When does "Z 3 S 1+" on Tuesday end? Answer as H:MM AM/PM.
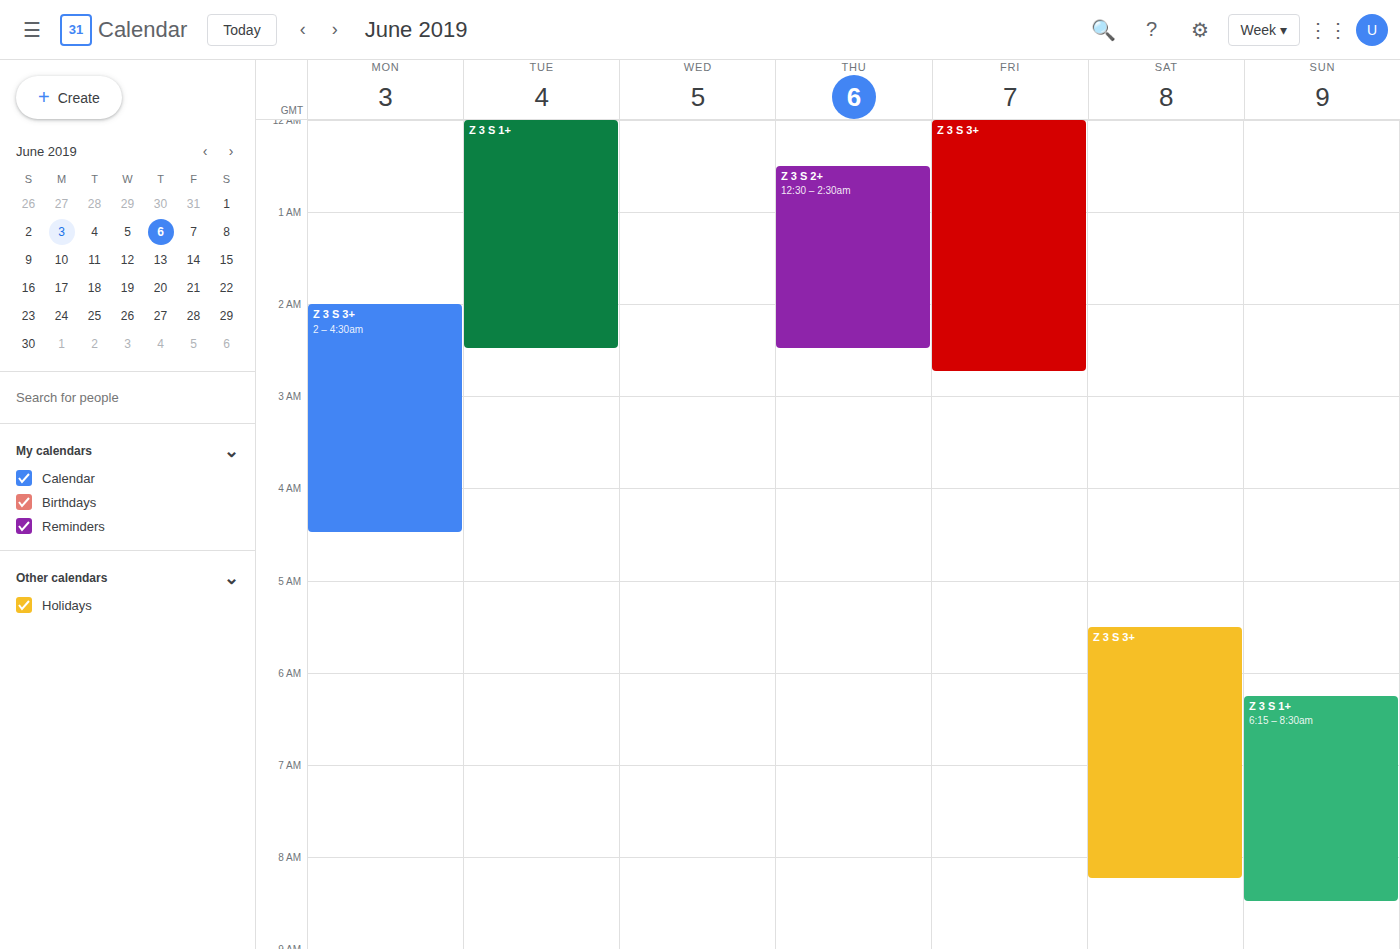
2:30 AM